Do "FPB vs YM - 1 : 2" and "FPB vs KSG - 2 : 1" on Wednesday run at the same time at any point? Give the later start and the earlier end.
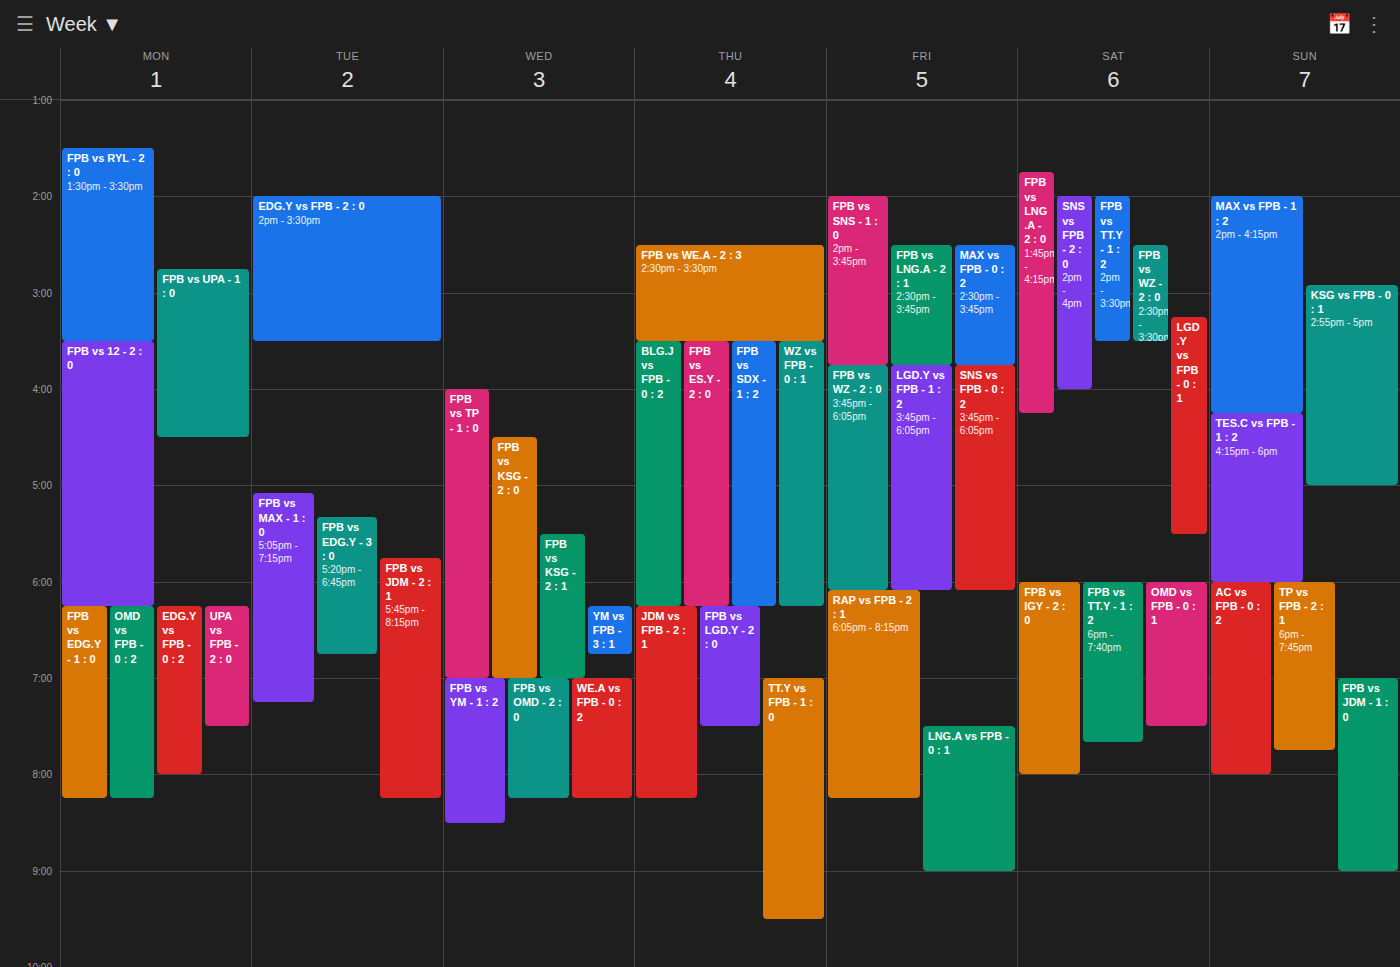
"FPB vs KSG - 2 : 1" ends at 7:00 PM, exactly when "FPB vs YM - 1 : 2" starts -- they touch but do not overlap.